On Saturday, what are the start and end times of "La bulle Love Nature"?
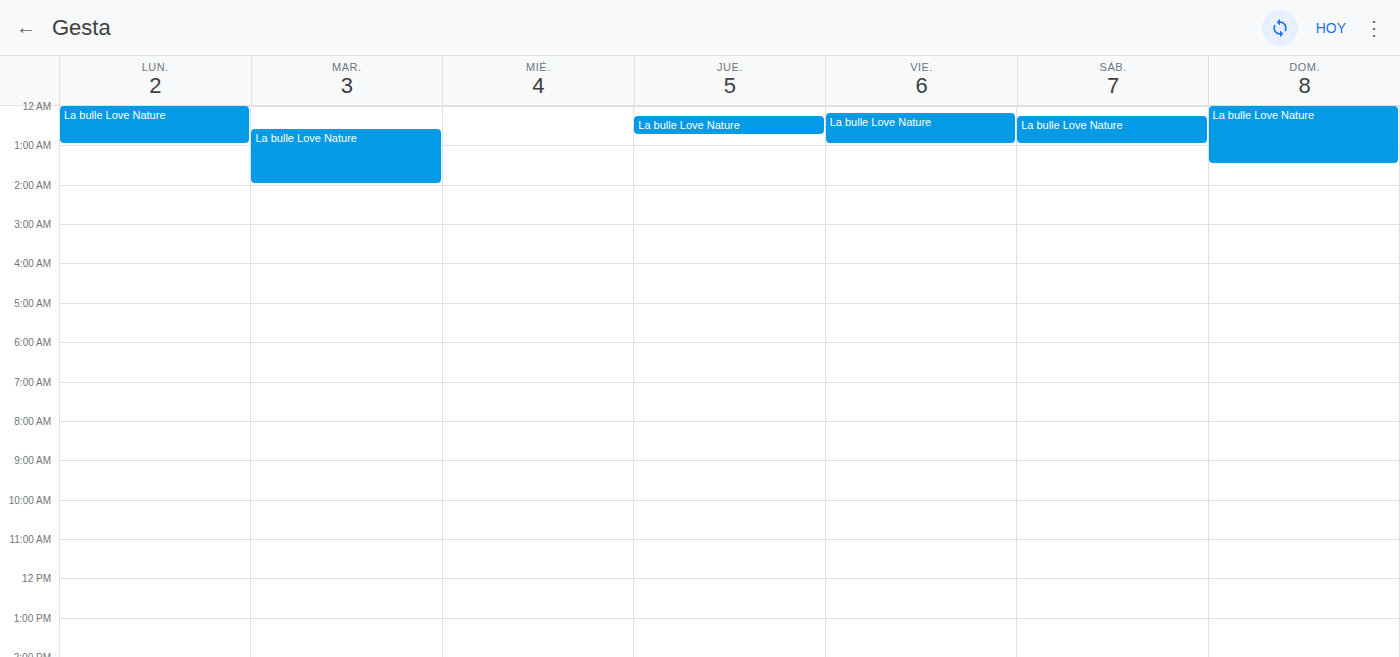
12:15 AM to 1:00 AM